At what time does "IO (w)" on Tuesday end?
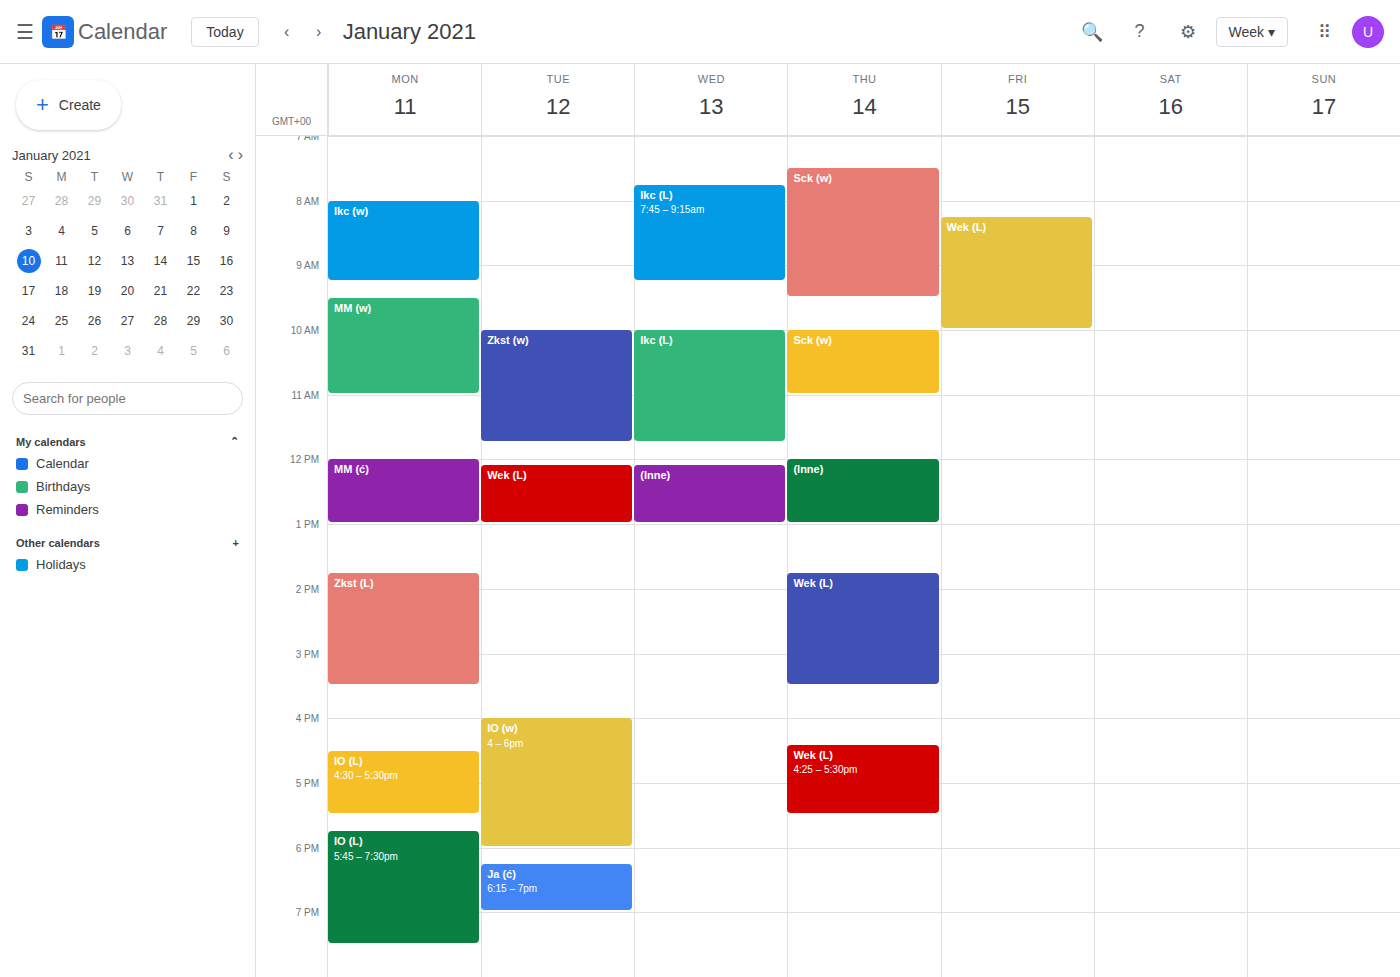
6:00 PM